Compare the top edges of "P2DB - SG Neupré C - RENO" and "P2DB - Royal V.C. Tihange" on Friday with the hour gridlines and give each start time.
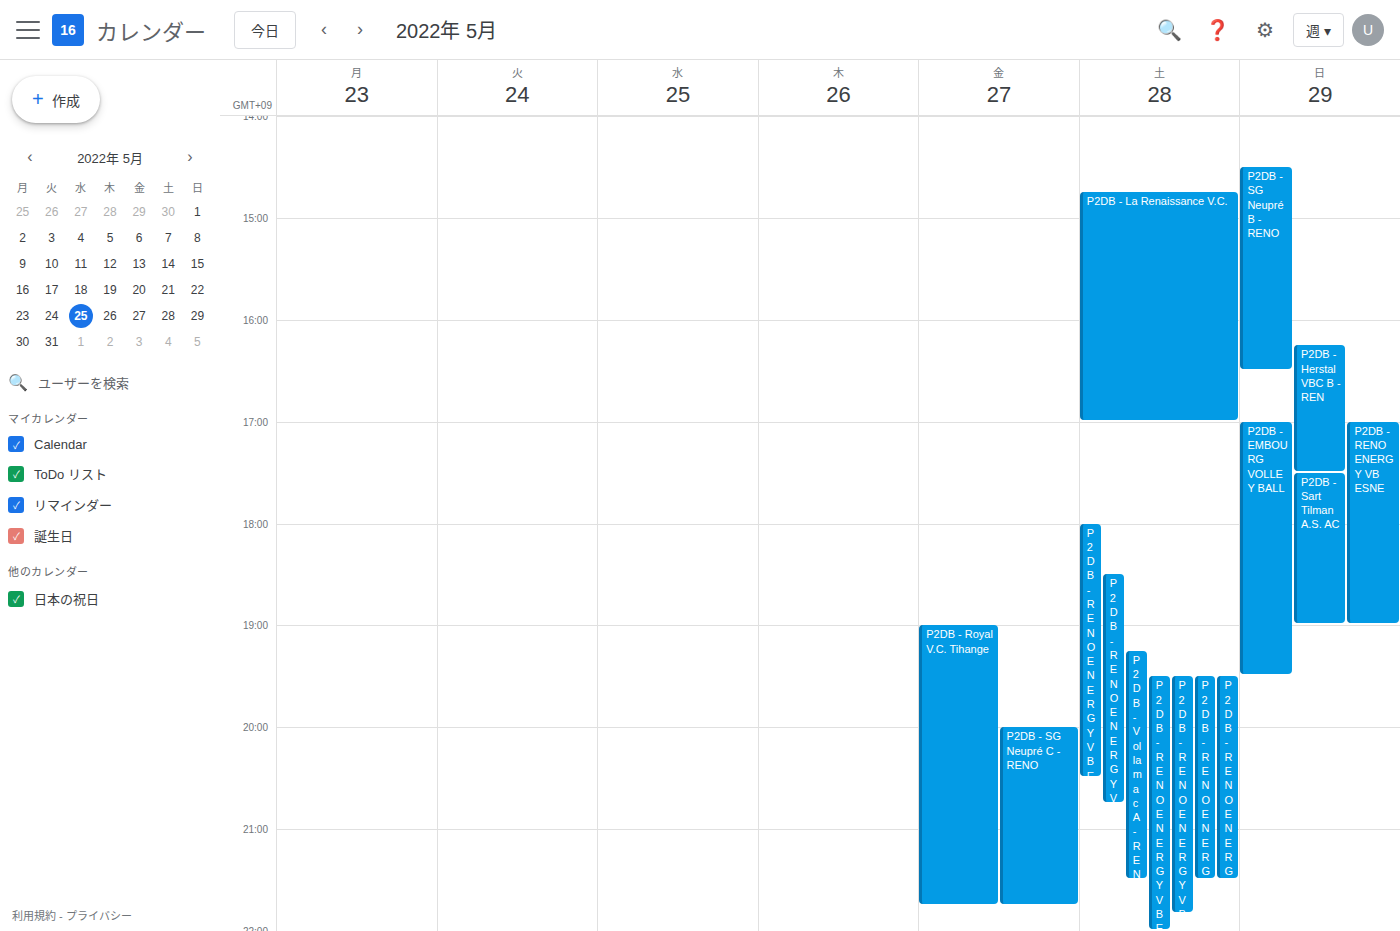
"P2DB - SG Neupré C - RENO": 20:00, exactly on the 20:00 line. "P2DB - Royal V.C. Tihange": 19:00, exactly on the 19:00 line.